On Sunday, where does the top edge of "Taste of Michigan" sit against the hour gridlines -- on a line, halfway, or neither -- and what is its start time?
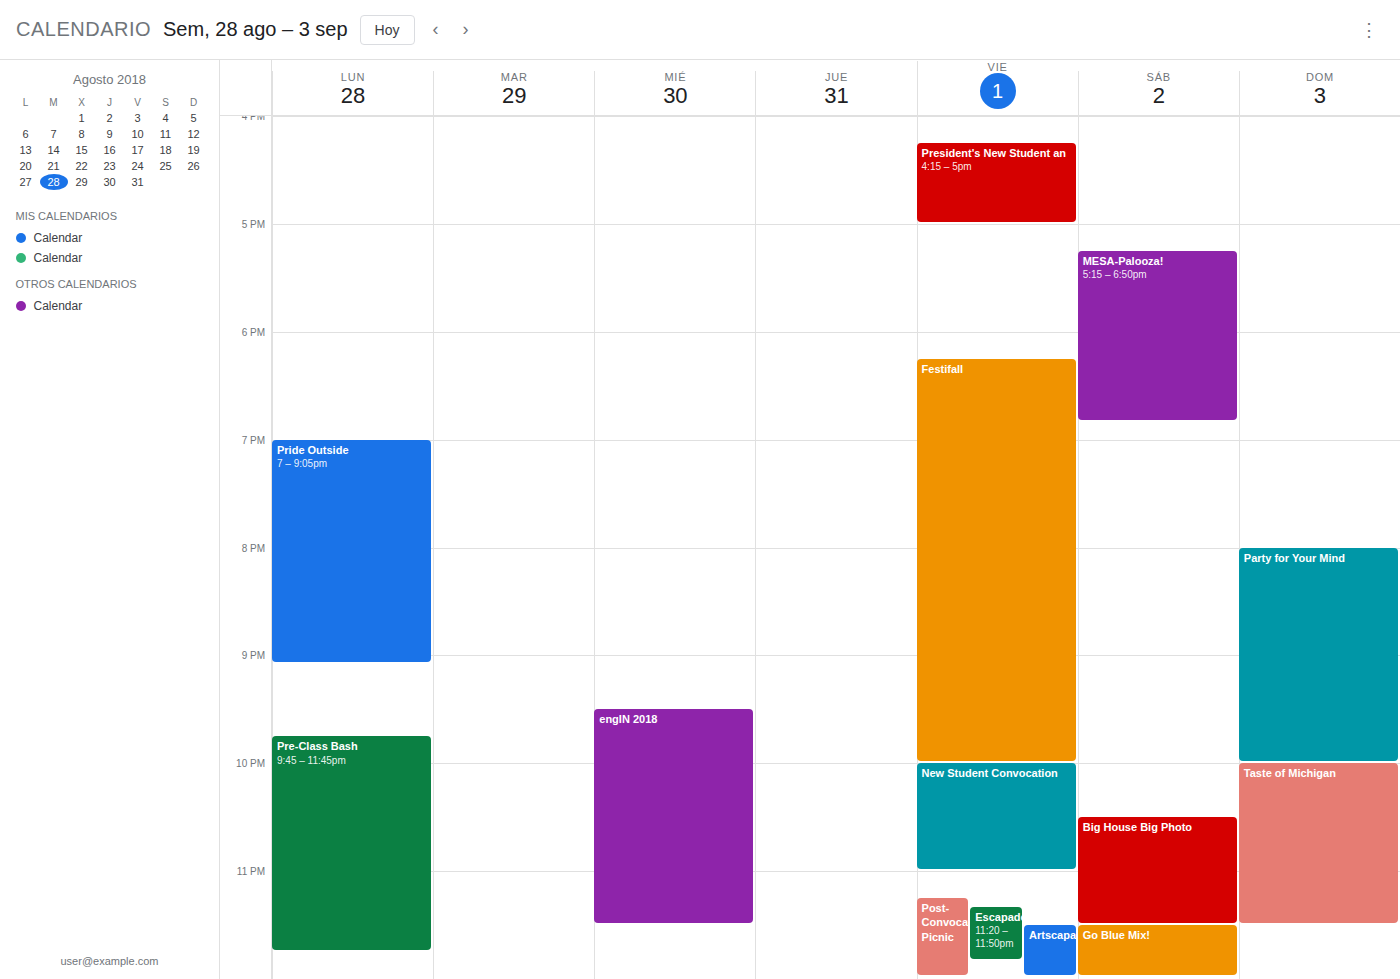
22:00 -- exactly on the 22:00 line.